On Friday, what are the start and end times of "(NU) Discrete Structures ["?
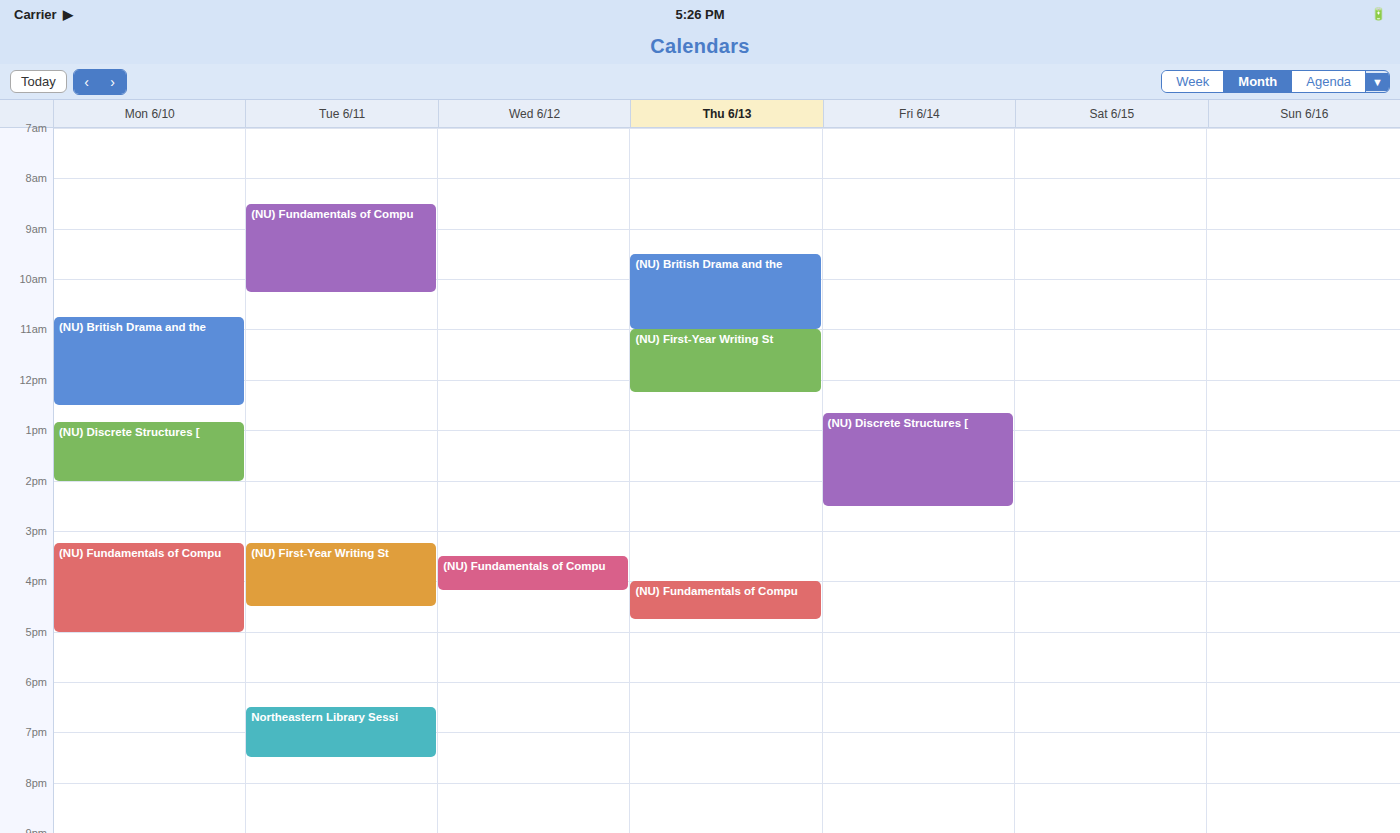
12:40 to 14:30